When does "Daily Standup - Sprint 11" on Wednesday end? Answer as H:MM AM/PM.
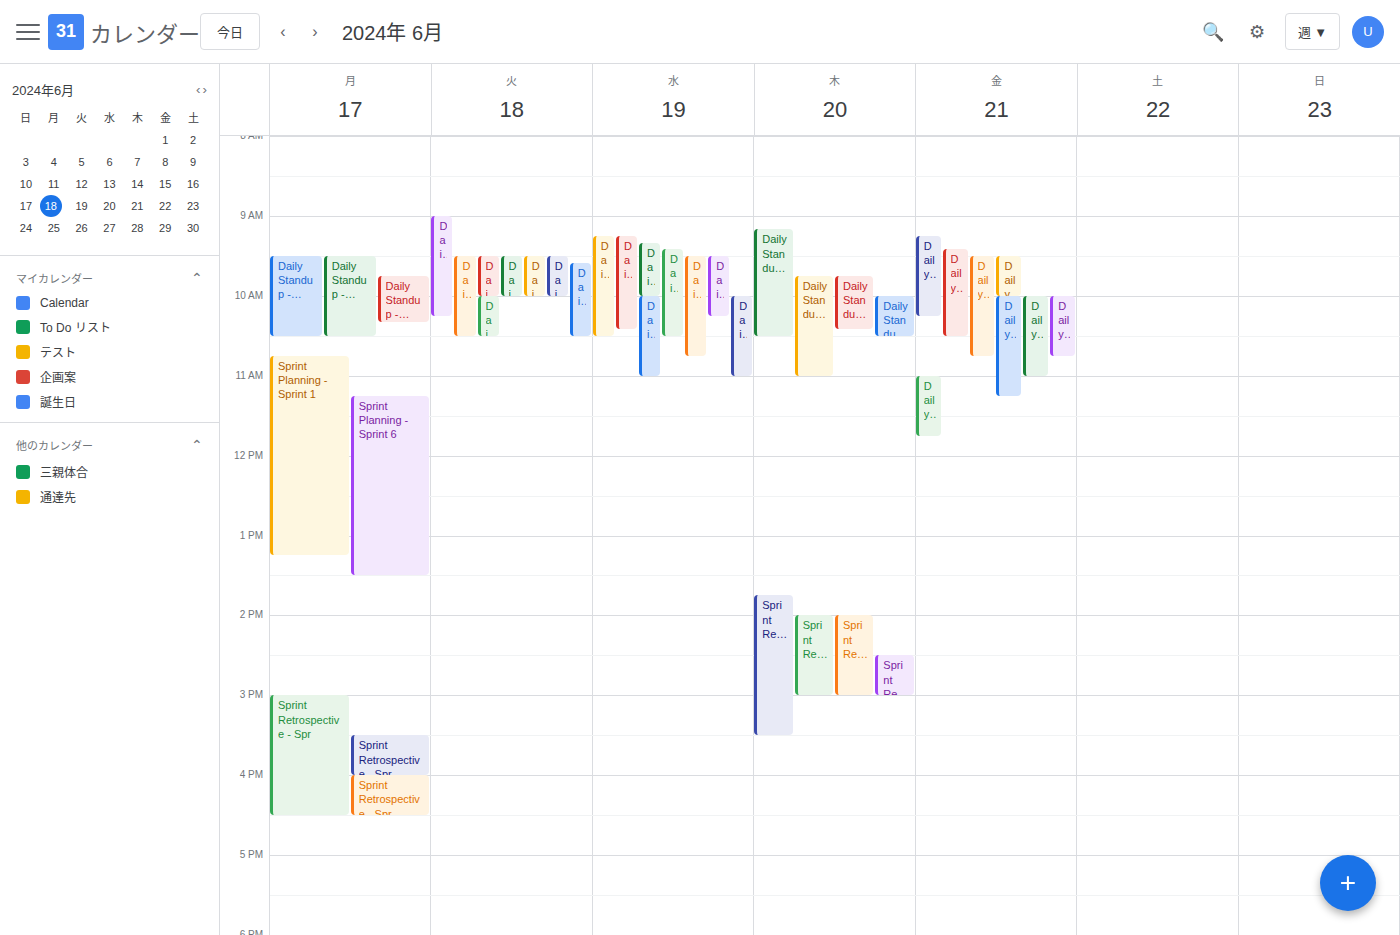
10:25 AM